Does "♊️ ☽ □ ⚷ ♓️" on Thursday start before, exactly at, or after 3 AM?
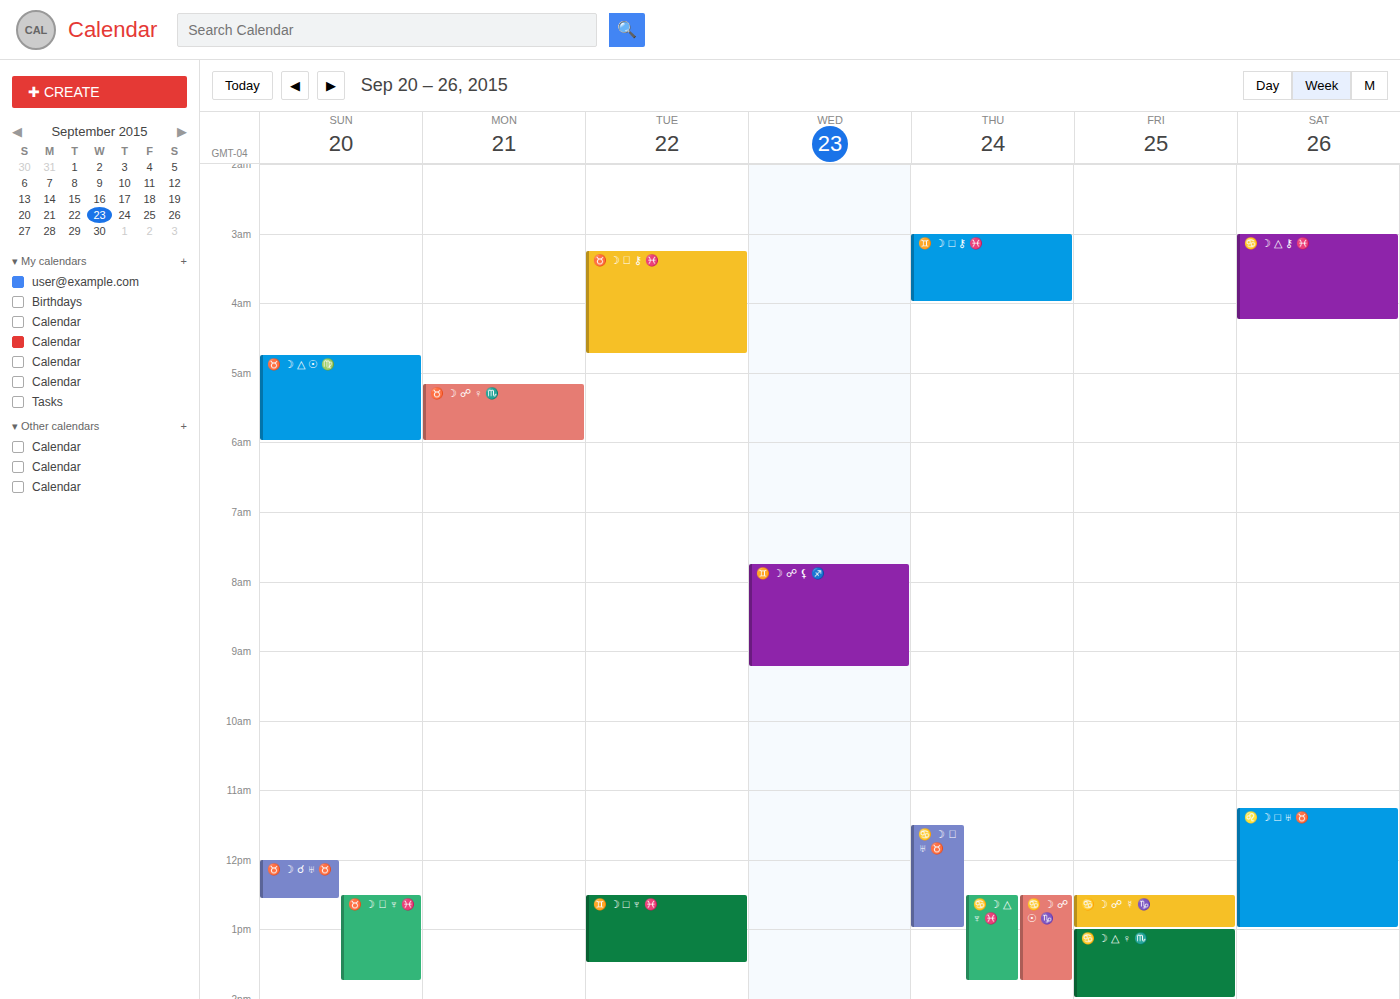
3:00 AM -- exactly at 3 AM, on the 3 AM line.